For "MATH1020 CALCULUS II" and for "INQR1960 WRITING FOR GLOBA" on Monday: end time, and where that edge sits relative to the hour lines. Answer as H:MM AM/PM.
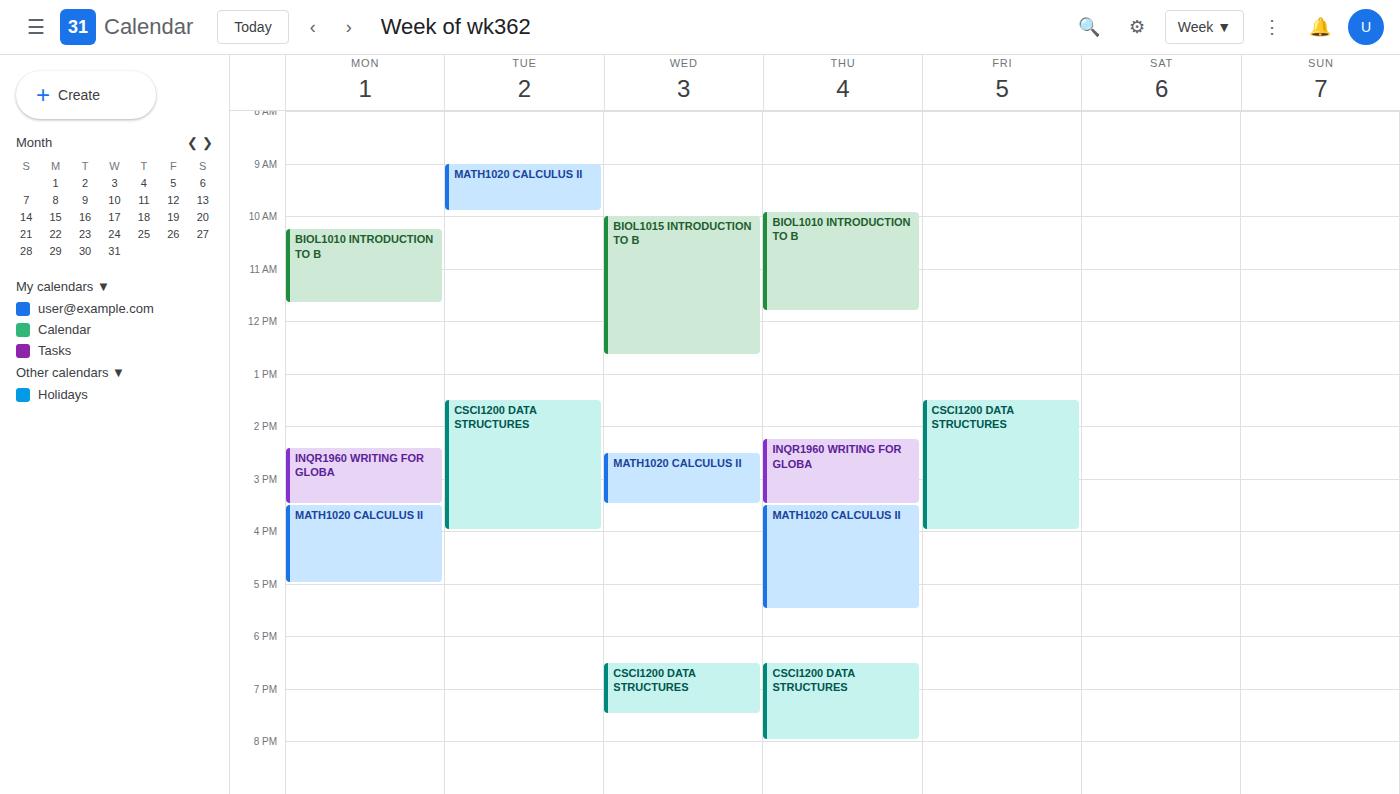
"MATH1020 CALCULUS II": 5:00 PM, exactly on the 5 PM line. "INQR1960 WRITING FOR GLOBA": 3:30 PM, halfway between the 3 PM and 4 PM lines.